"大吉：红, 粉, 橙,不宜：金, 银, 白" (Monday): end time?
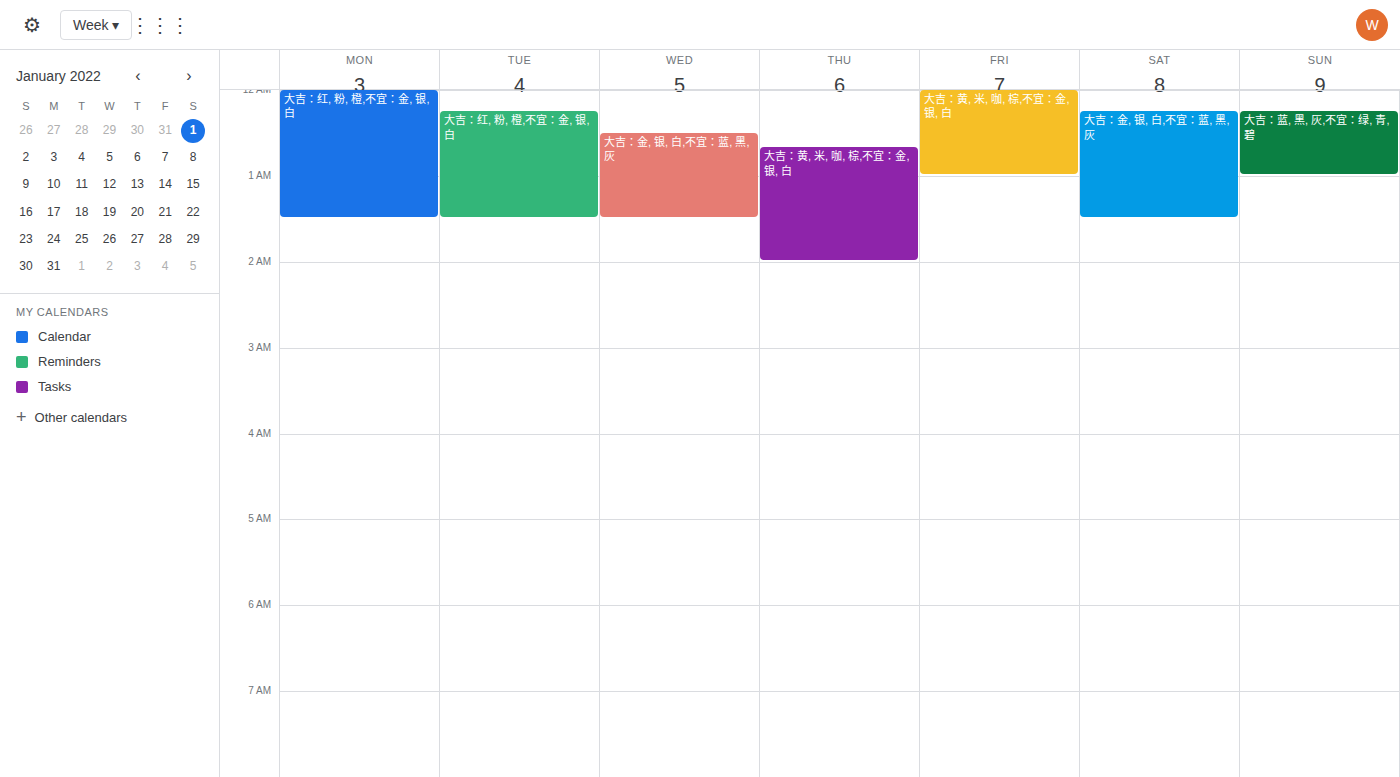
1:30 AM